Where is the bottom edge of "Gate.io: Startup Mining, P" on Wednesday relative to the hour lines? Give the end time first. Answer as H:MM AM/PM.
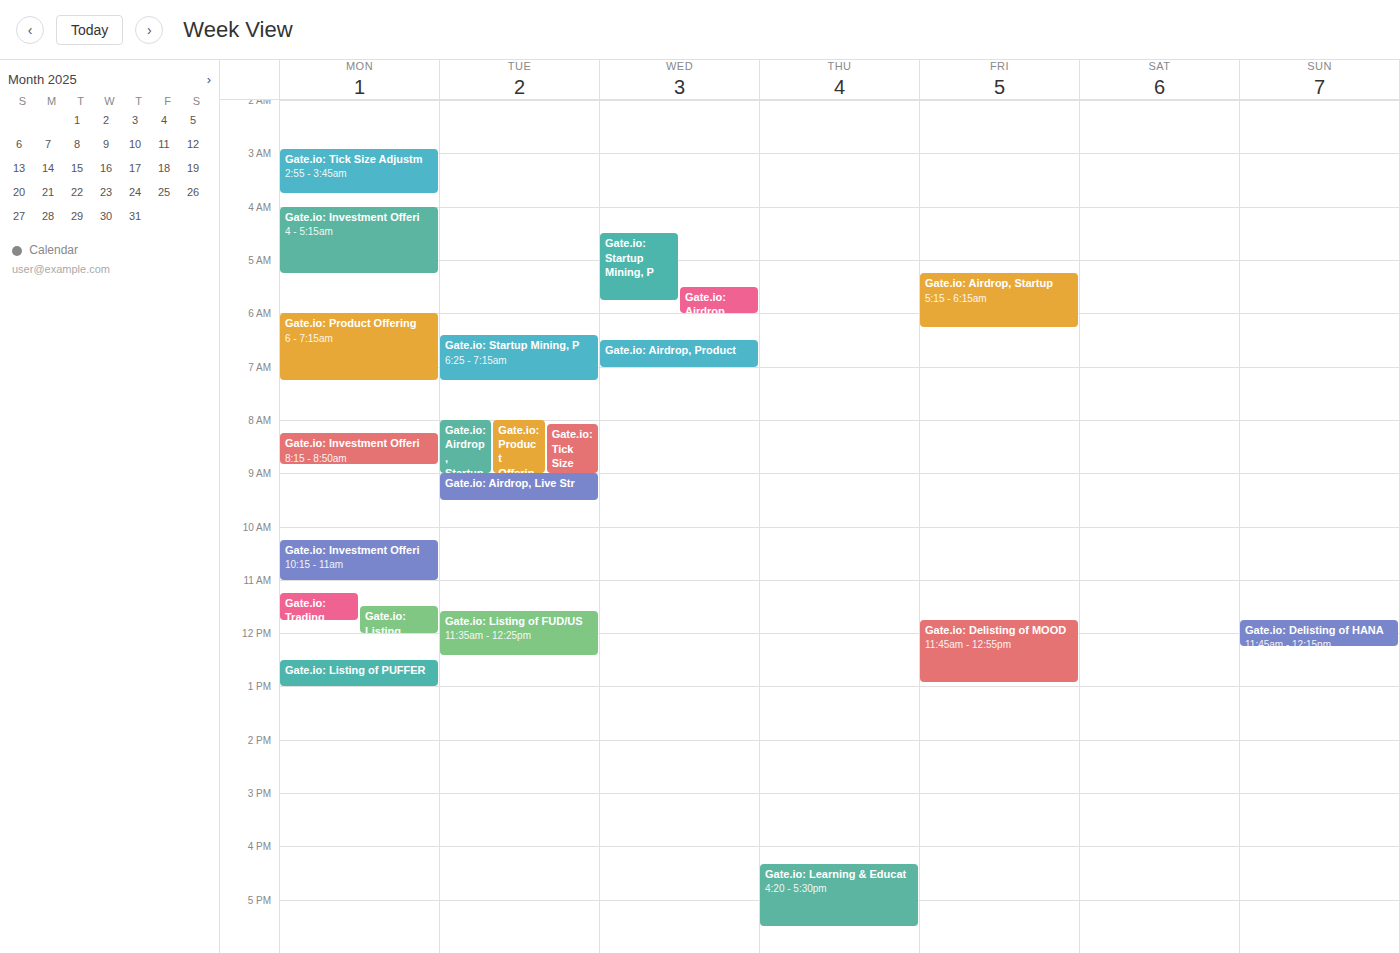
5:45 AM -- neither: three quarters of the way from the 5 AM line to the 6 AM line.